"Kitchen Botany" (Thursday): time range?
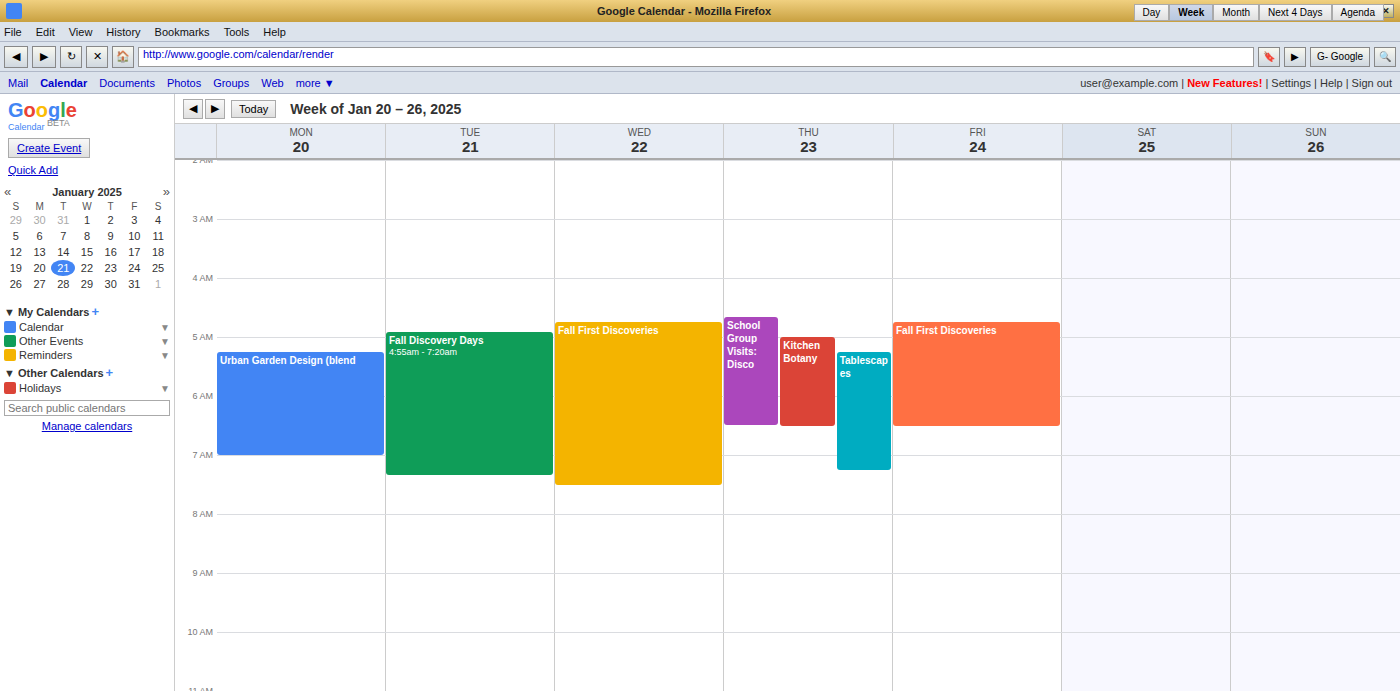
5:00 AM to 6:30 AM